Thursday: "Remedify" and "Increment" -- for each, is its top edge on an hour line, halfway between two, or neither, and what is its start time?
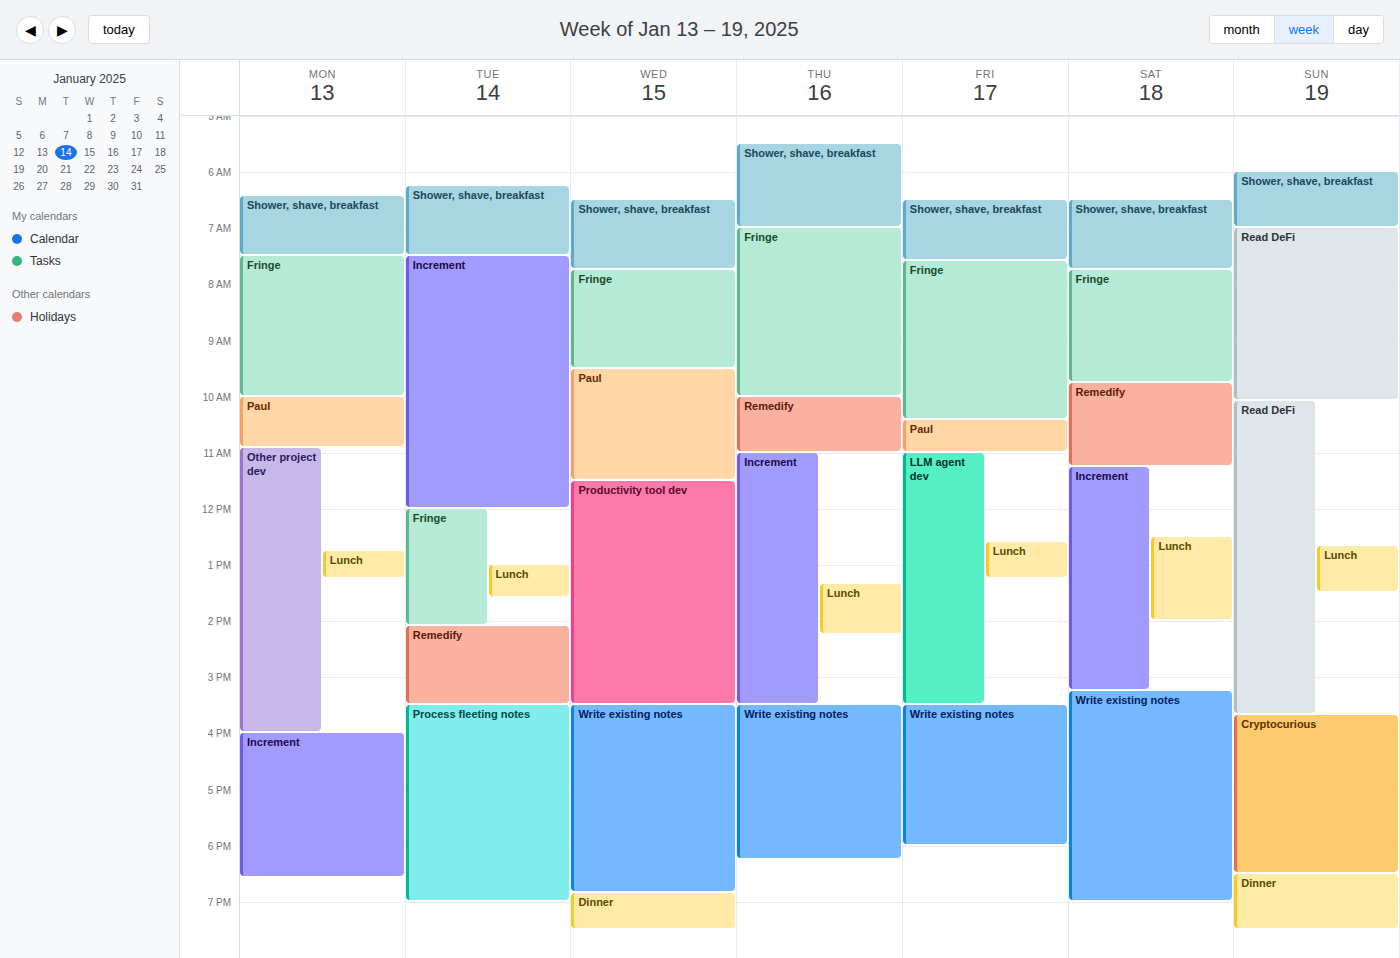
"Remedify": 10:00 AM, exactly on the 10 AM line. "Increment": 11:00 AM, exactly on the 11 AM line.